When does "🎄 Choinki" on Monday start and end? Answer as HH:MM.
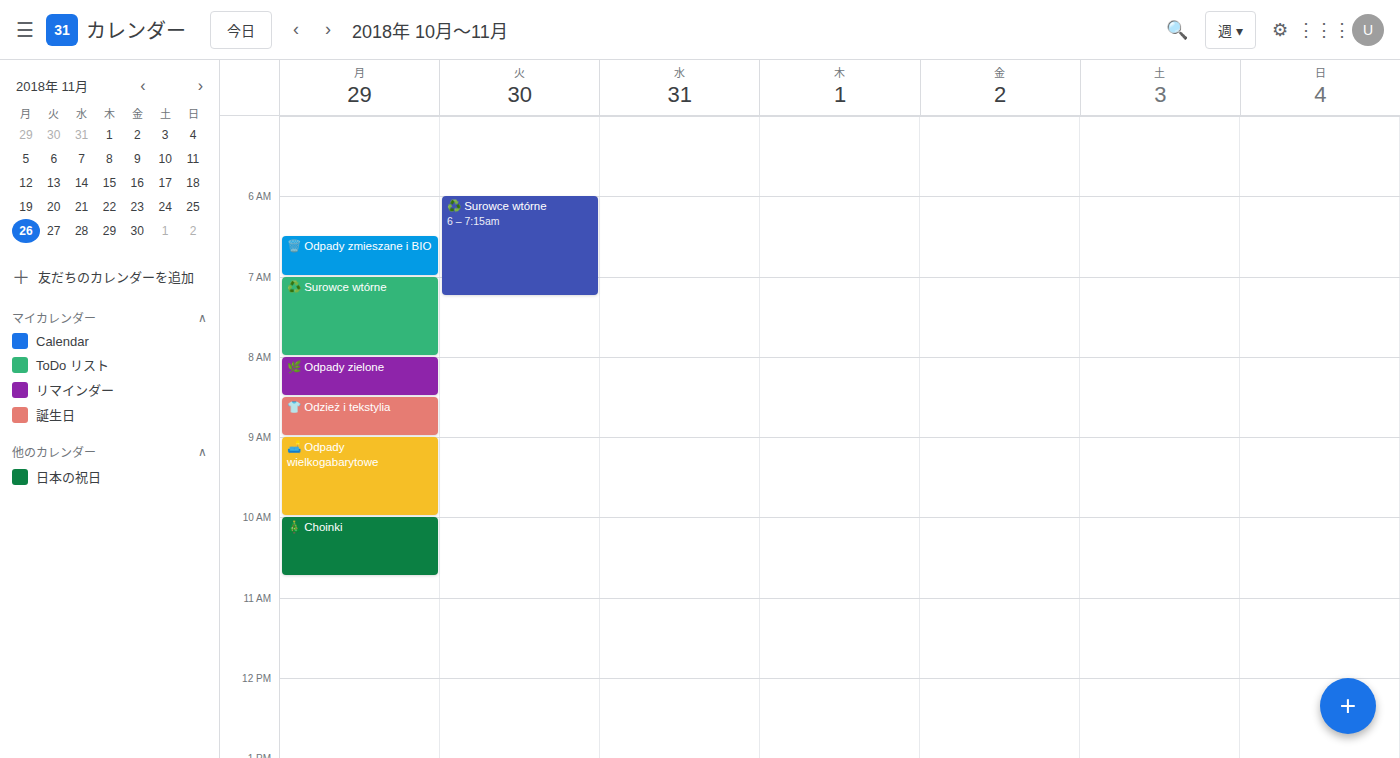
10:00 to 10:45